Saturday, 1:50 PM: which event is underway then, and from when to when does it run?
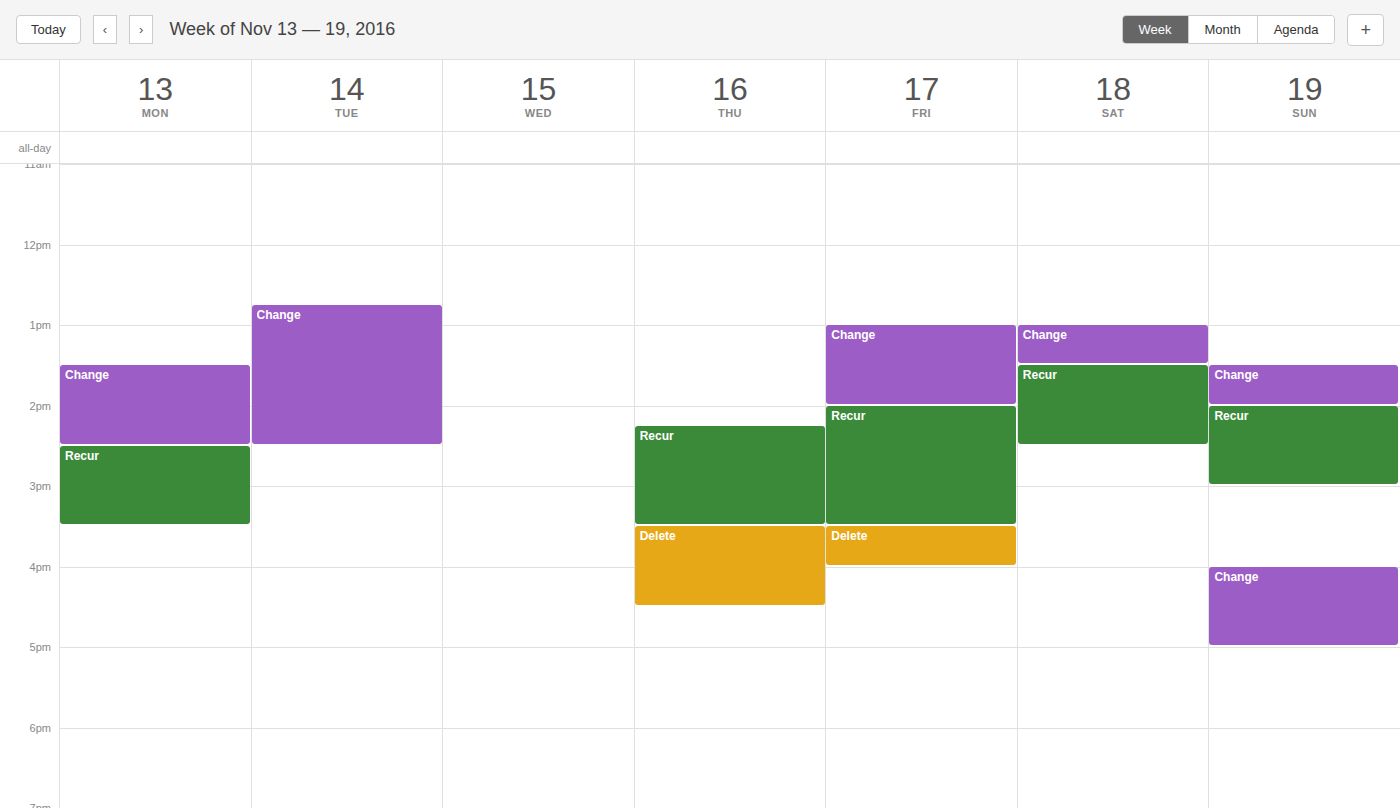
"Recur", 1:30 PM to 2:30 PM